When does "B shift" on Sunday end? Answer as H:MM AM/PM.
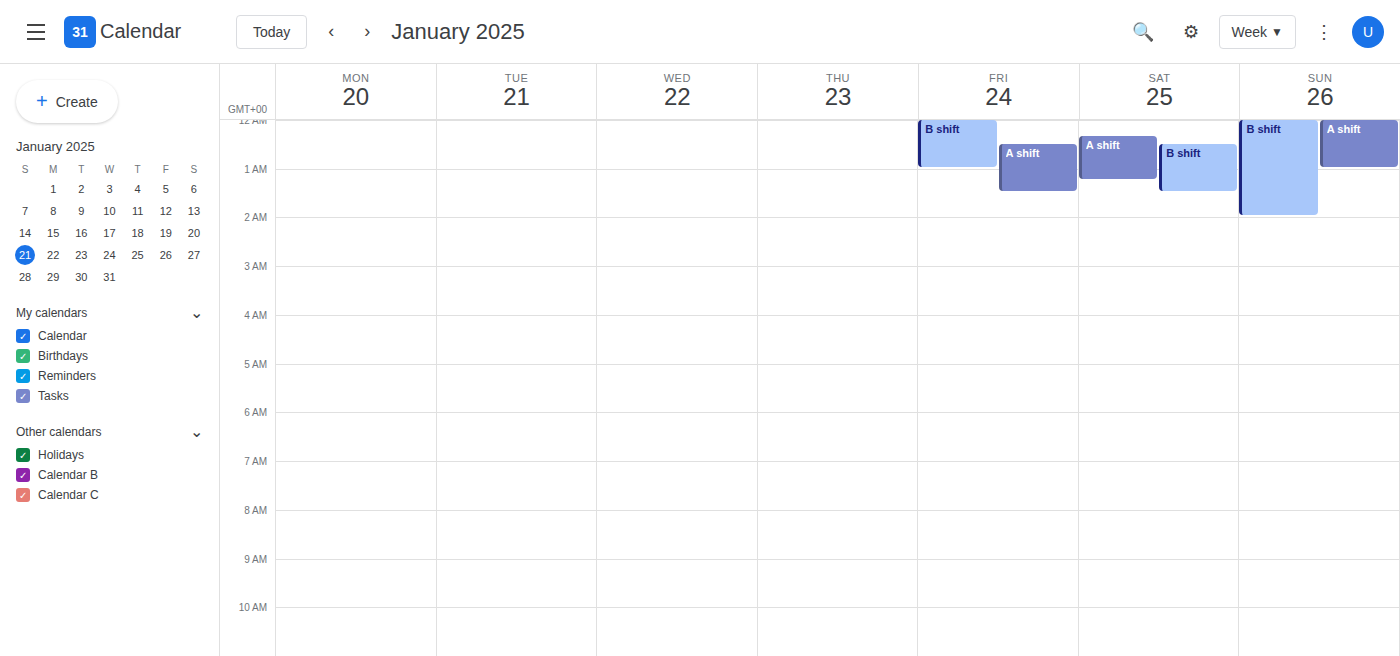
2:00 AM